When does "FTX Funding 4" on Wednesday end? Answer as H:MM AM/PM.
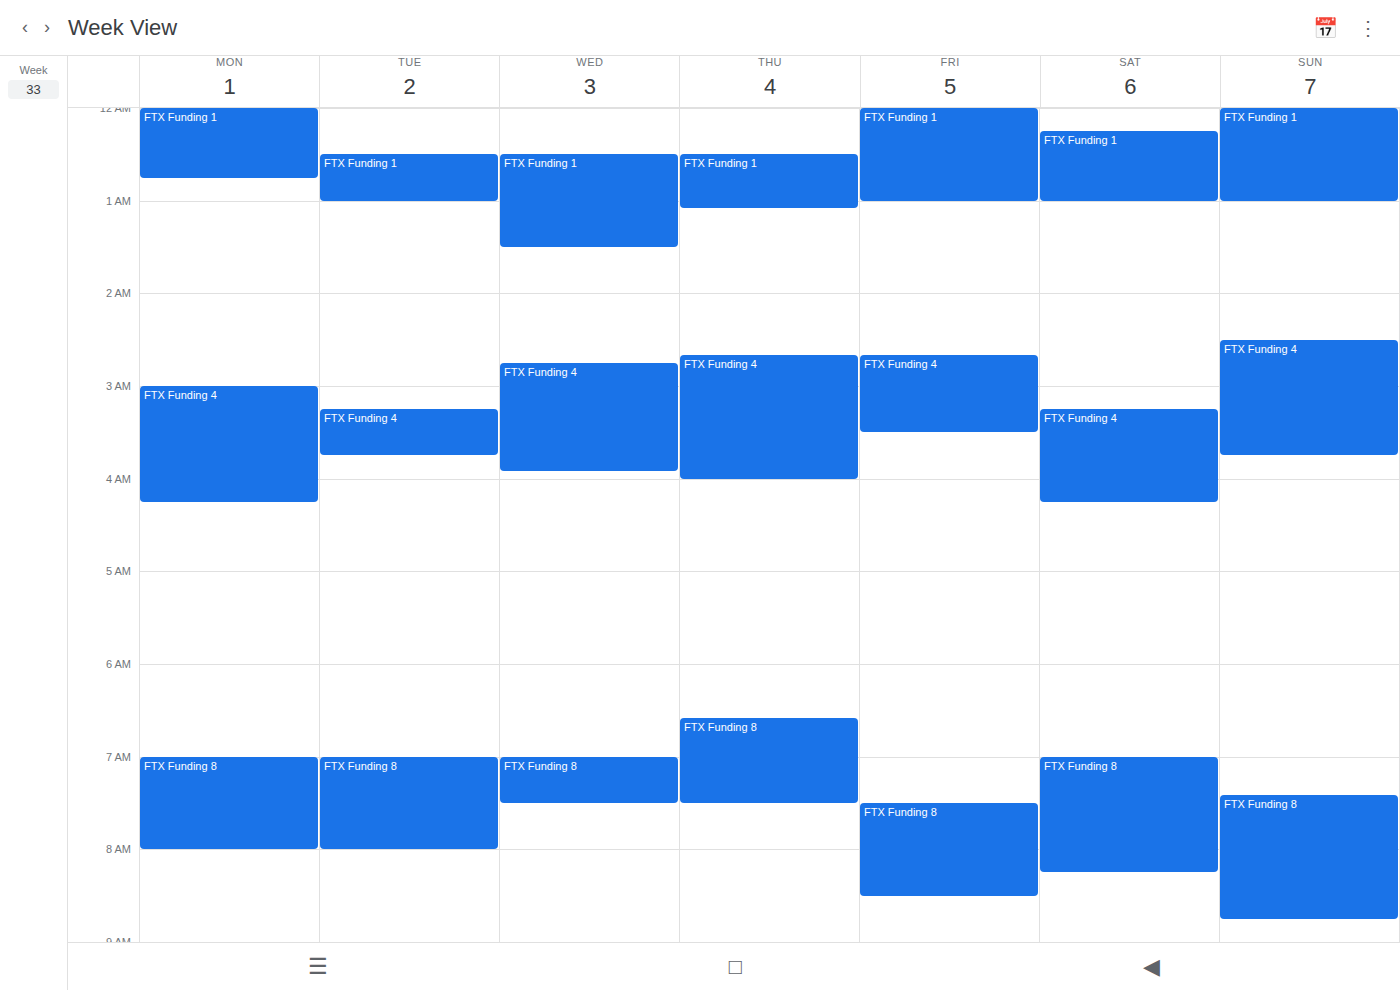
3:55 AM